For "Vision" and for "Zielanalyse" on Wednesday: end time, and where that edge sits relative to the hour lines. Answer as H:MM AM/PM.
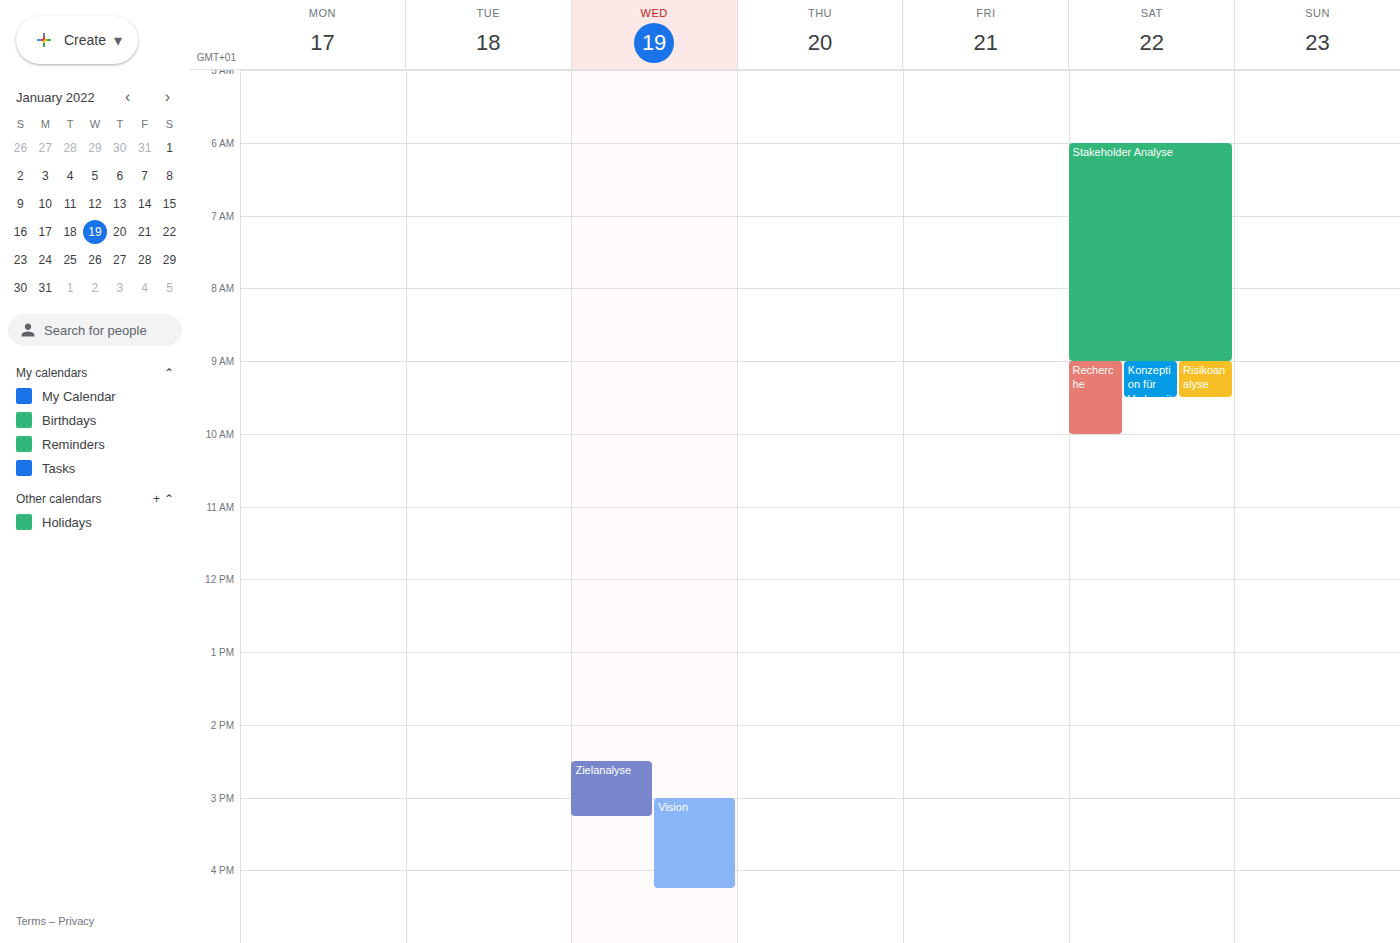
"Vision": 4:15 PM, neither: a quarter of the way from the 4 PM line to the 5 PM line. "Zielanalyse": 3:15 PM, neither: a quarter of the way from the 3 PM line to the 4 PM line.